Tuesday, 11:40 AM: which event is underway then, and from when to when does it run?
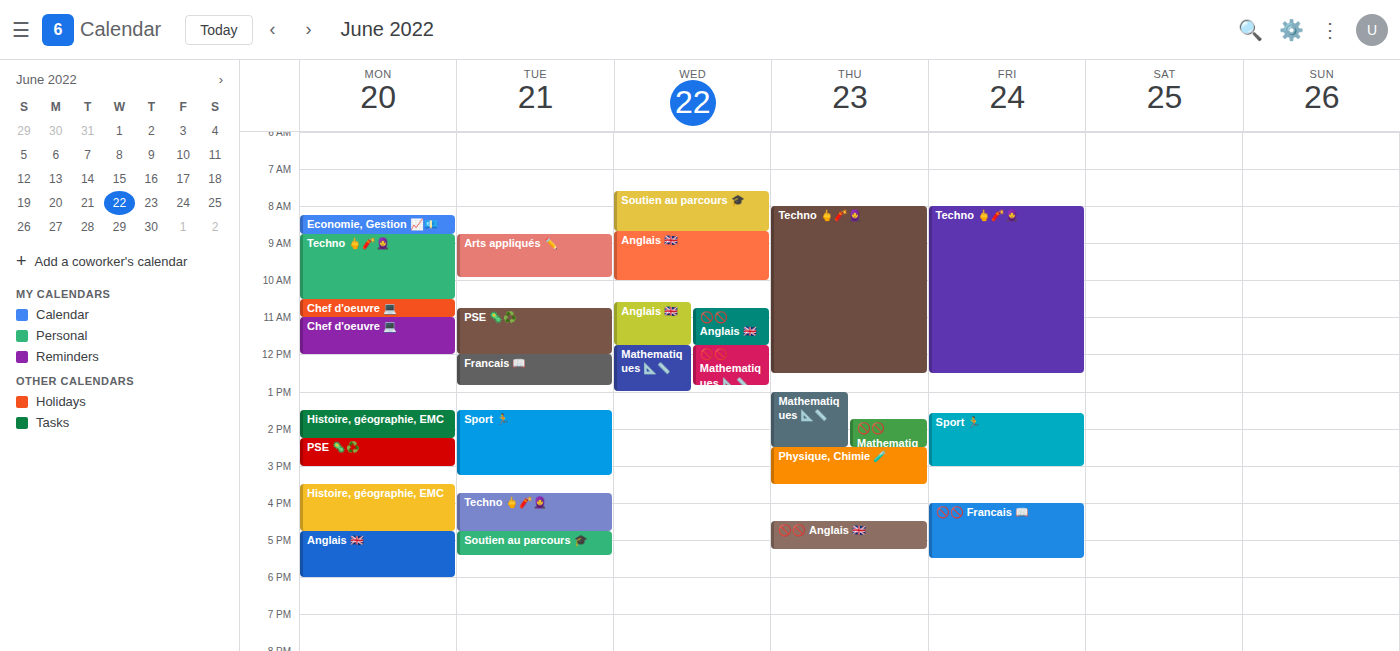
"PSE 🦠♻️", 10:45 AM to 12:00 PM